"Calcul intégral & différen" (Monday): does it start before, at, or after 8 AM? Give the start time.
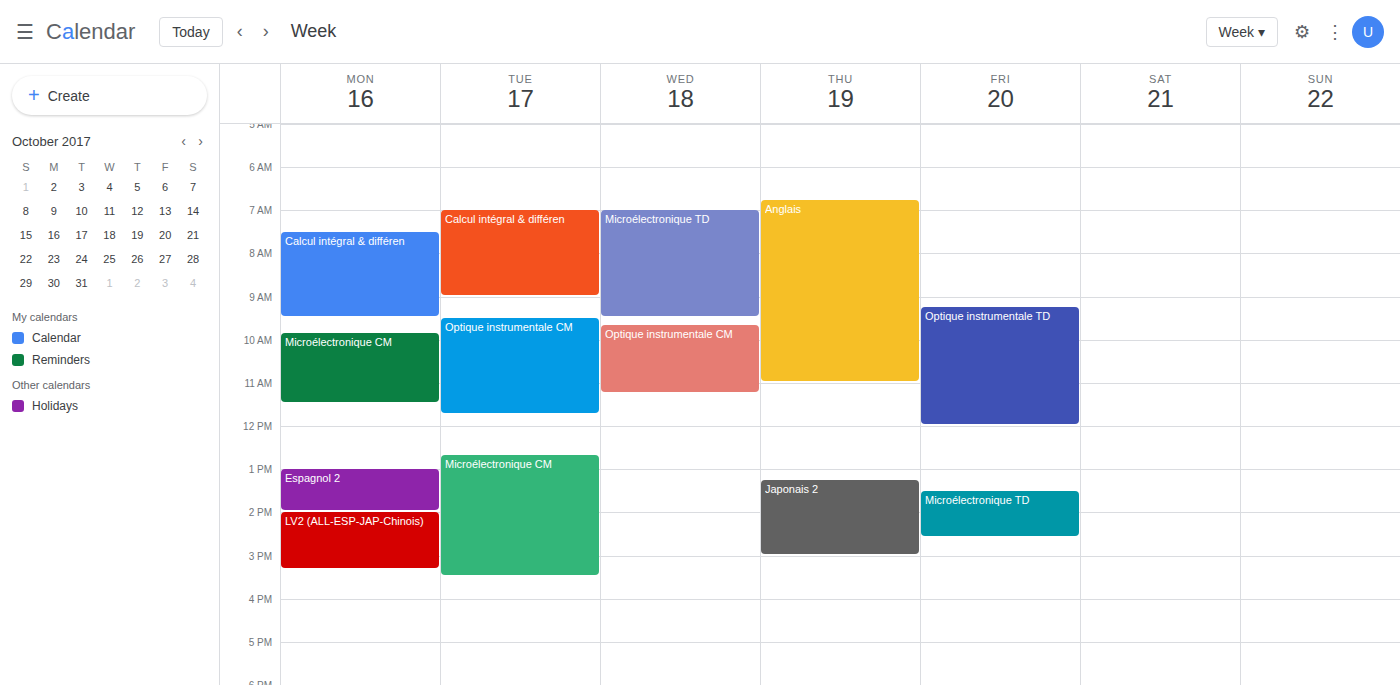
7:30 AM -- before 8 AM, 30 minutes above the 8 AM line.